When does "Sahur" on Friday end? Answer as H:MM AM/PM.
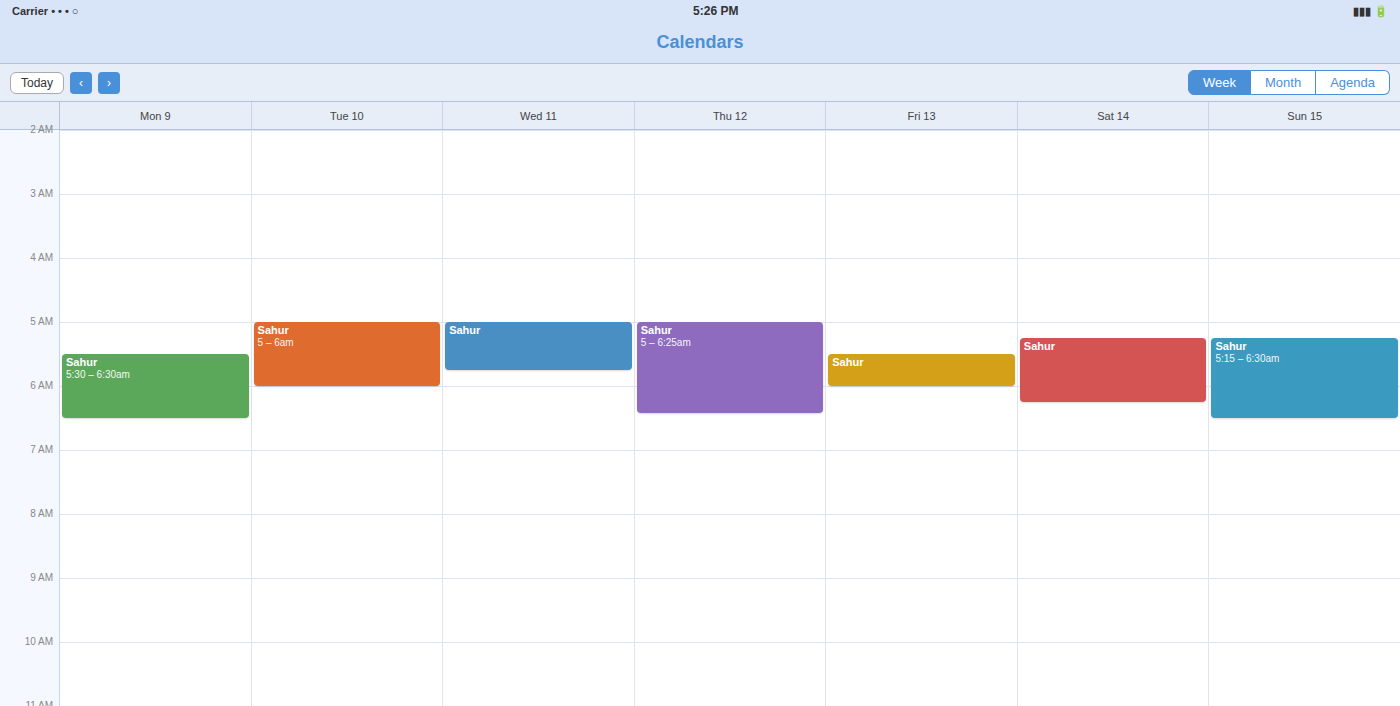
6:00 AM